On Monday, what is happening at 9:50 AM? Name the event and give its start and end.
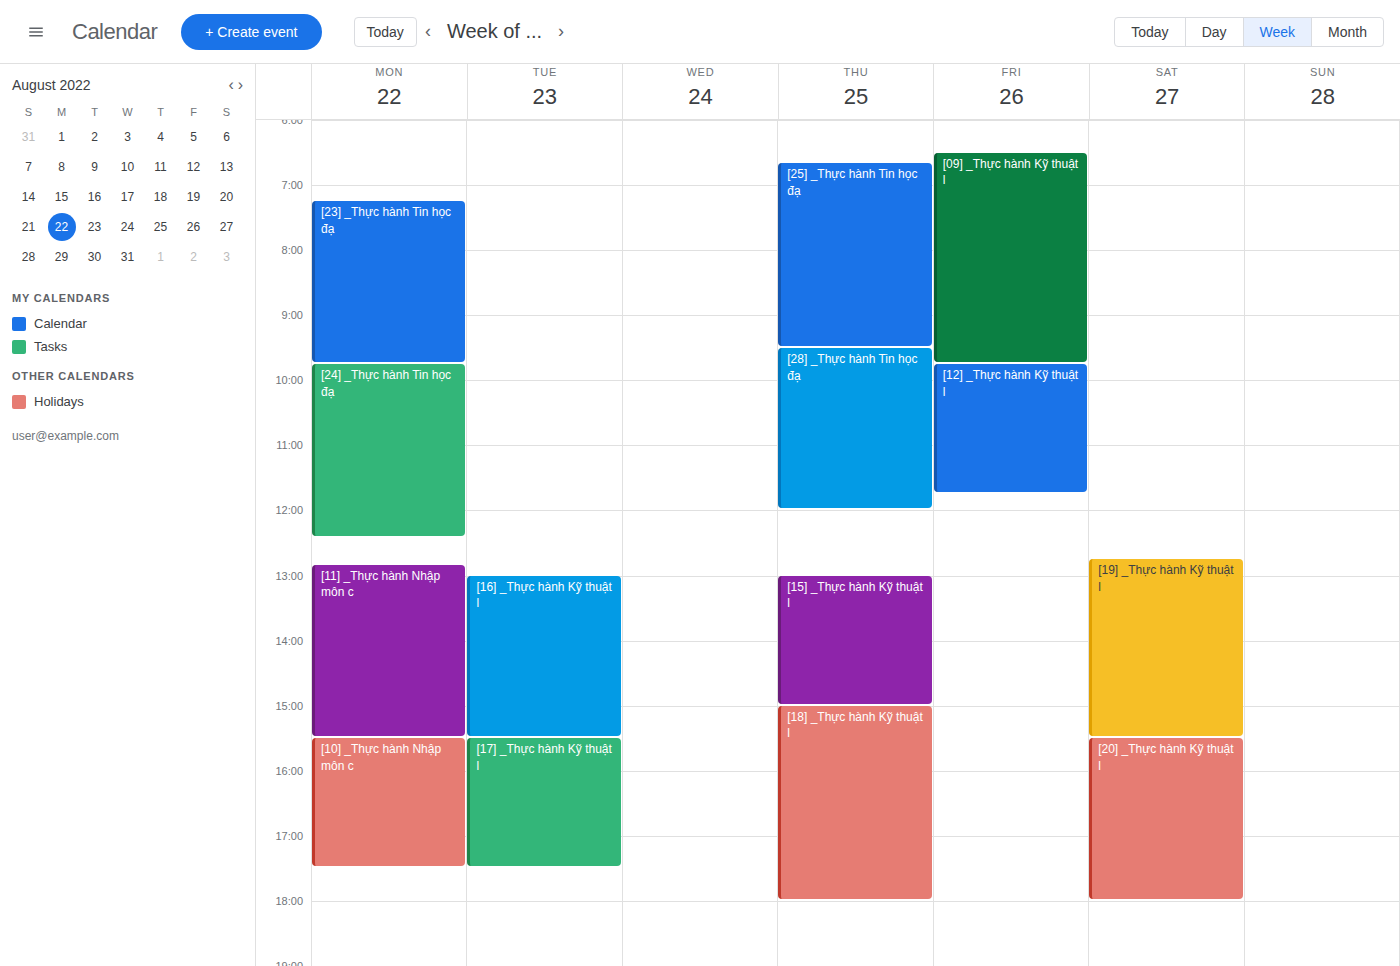
"[24] _Thực hành Tin học đạ", 9:45 AM to 12:25 PM